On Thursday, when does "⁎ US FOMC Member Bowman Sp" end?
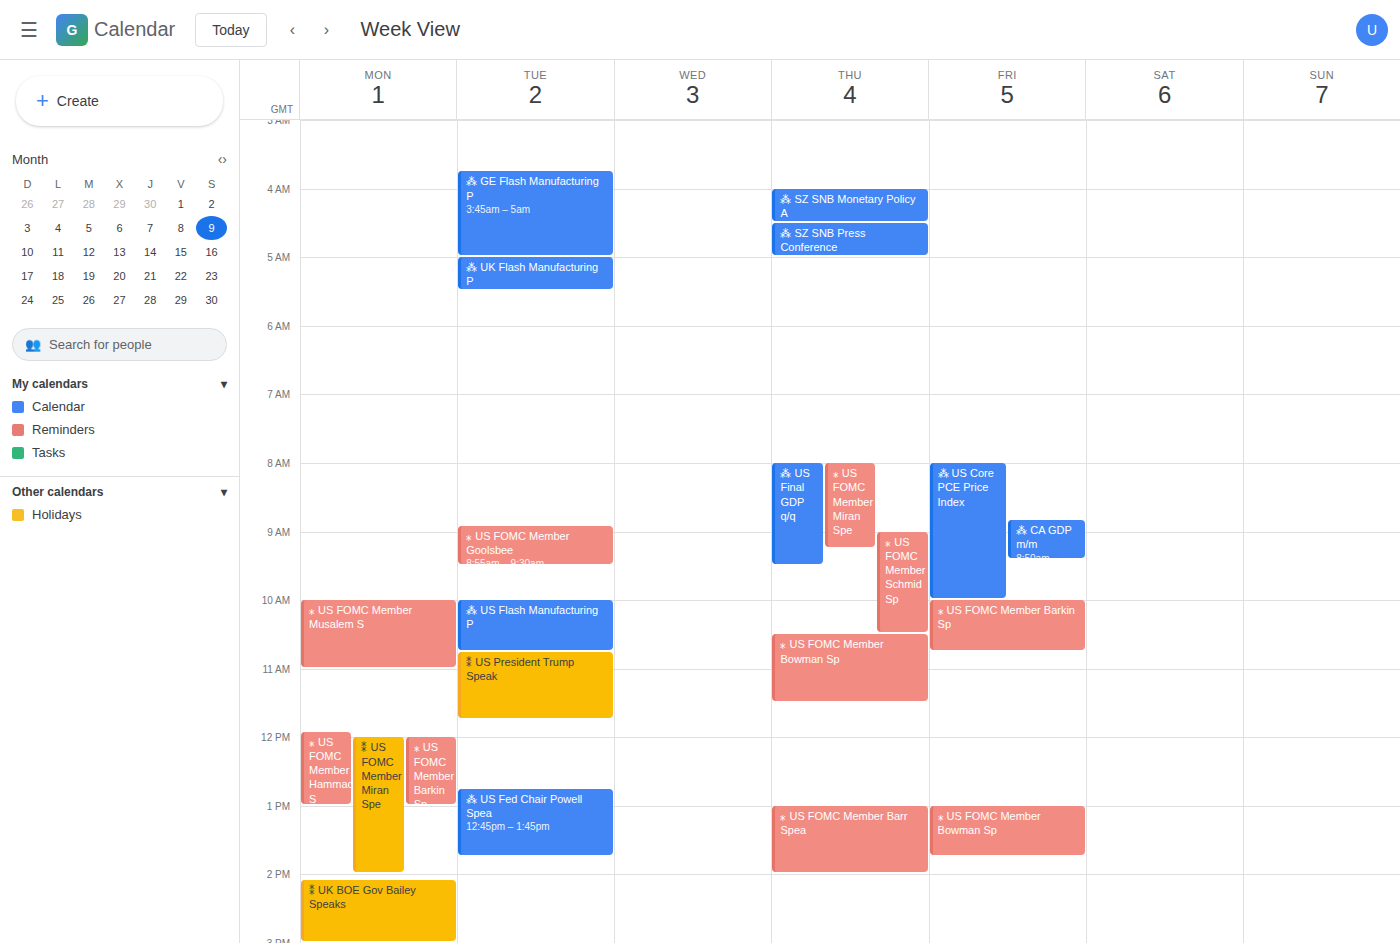
11:30